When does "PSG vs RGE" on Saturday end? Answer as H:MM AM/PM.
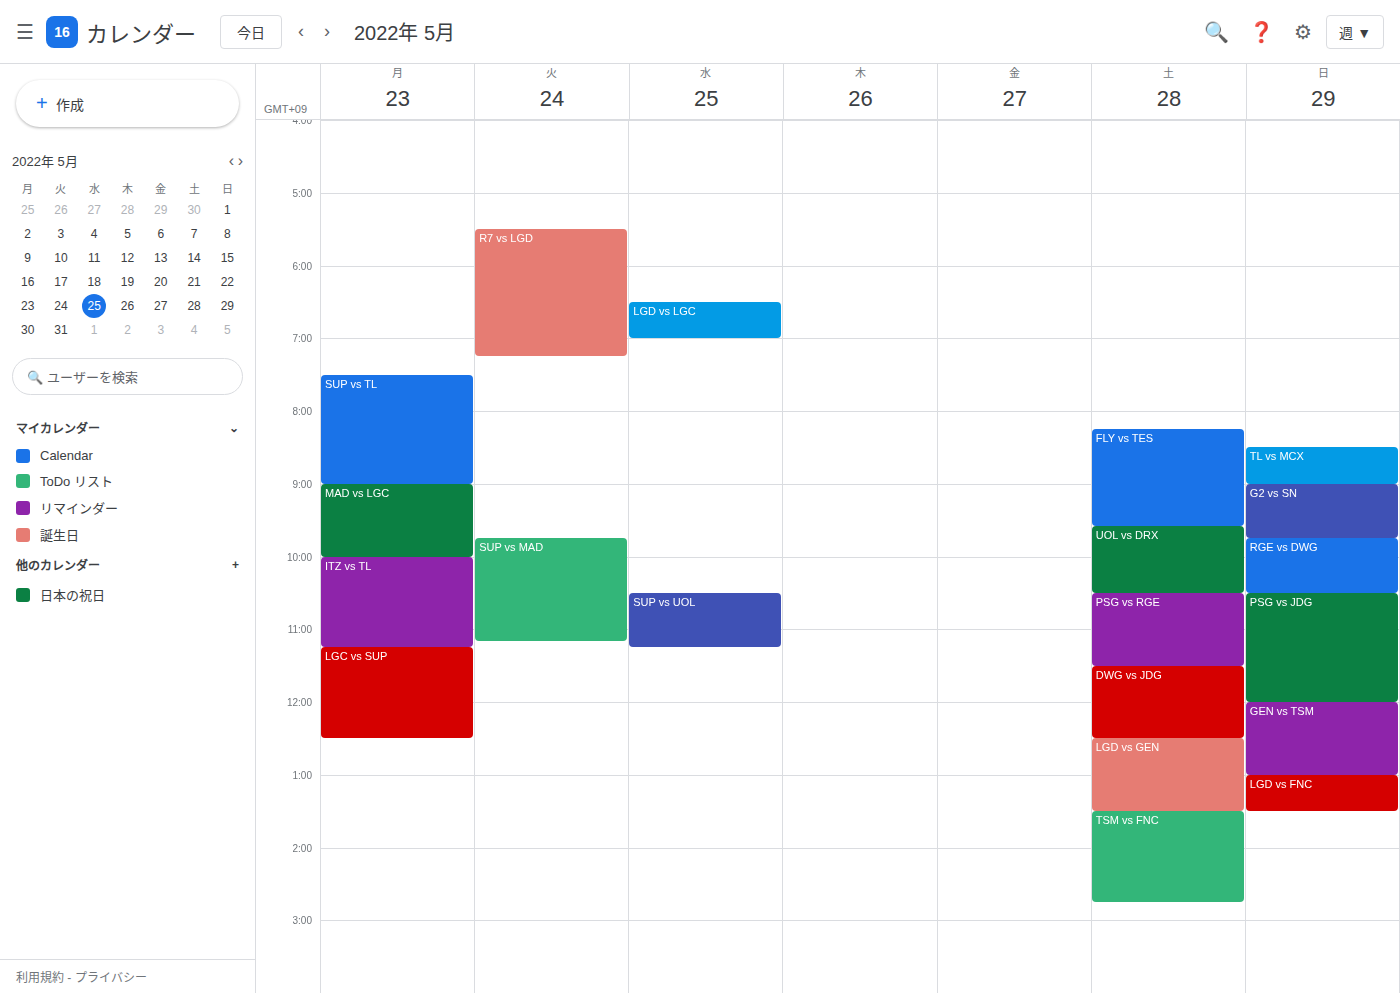
11:30 AM